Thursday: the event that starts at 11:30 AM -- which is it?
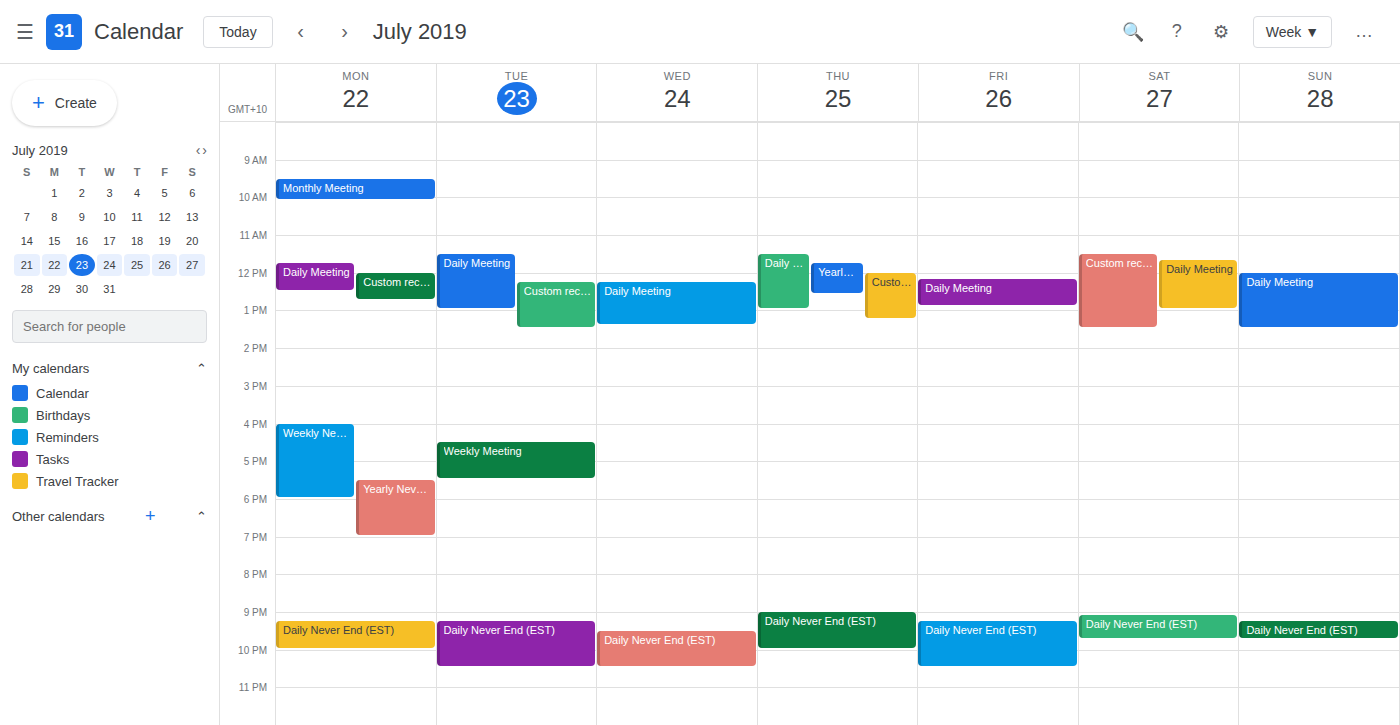
"Daily Meeting"